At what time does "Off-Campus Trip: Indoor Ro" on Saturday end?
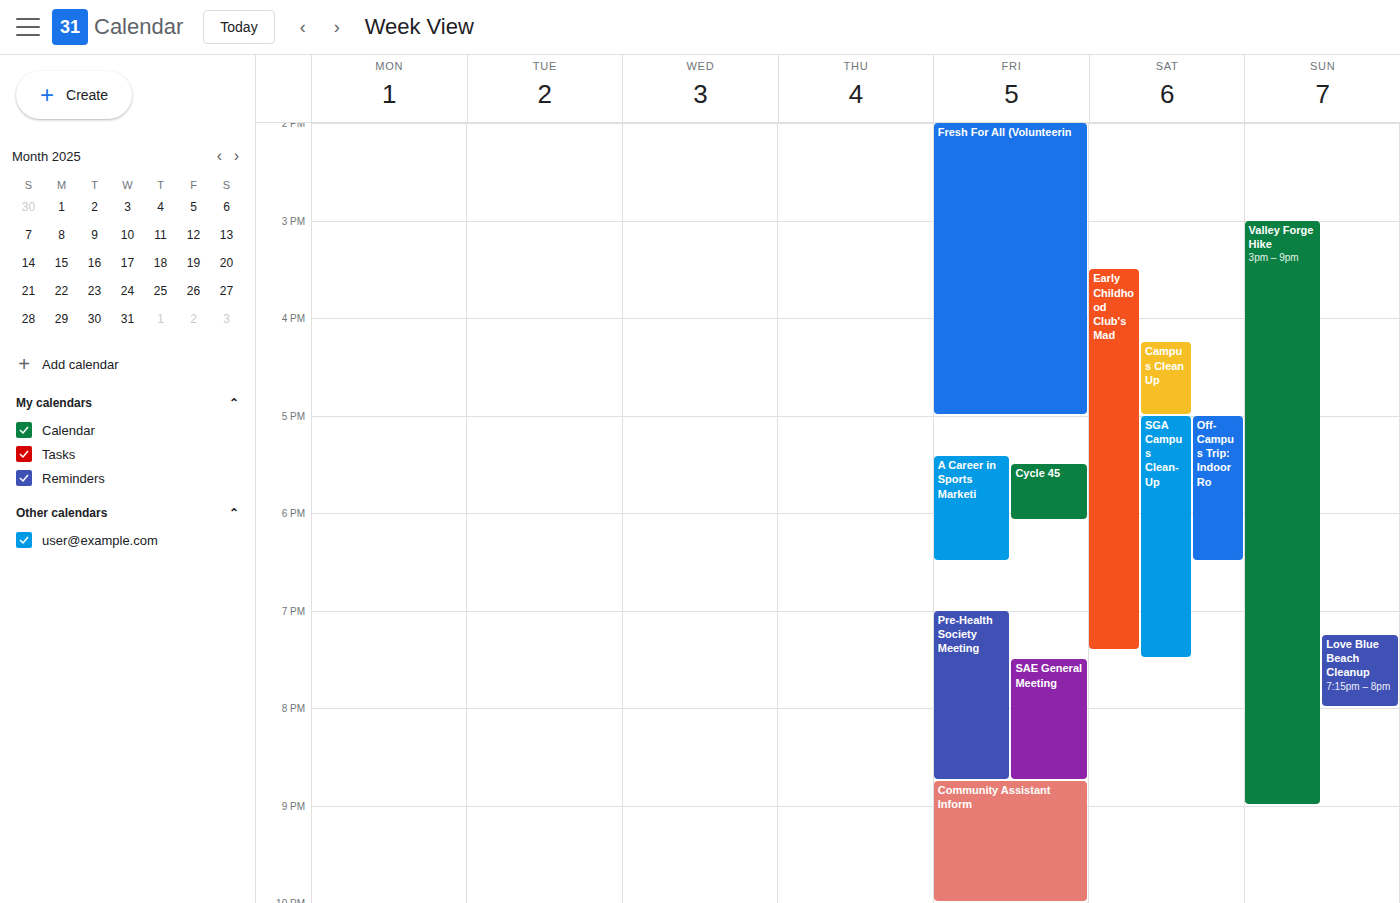
6:30 PM